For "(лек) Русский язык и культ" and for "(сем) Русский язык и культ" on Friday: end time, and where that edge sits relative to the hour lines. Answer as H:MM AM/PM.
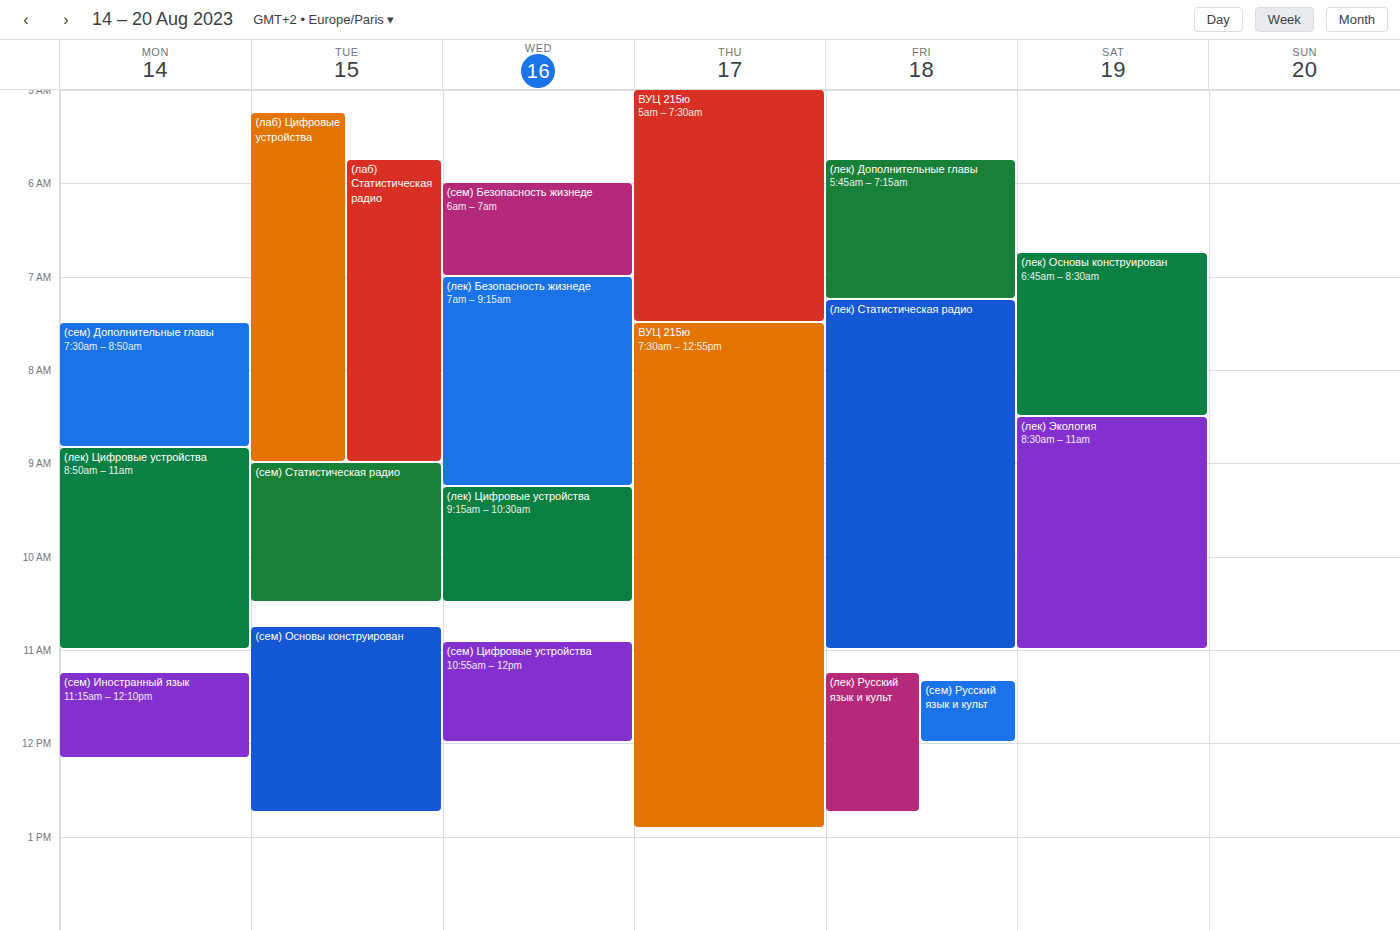
"(лек) Русский язык и культ": 12:45 PM, neither: three quarters of the way from the 12 PM line to the 1 PM line. "(сем) Русский язык и культ": 12:00 PM, exactly on the 12 PM line.